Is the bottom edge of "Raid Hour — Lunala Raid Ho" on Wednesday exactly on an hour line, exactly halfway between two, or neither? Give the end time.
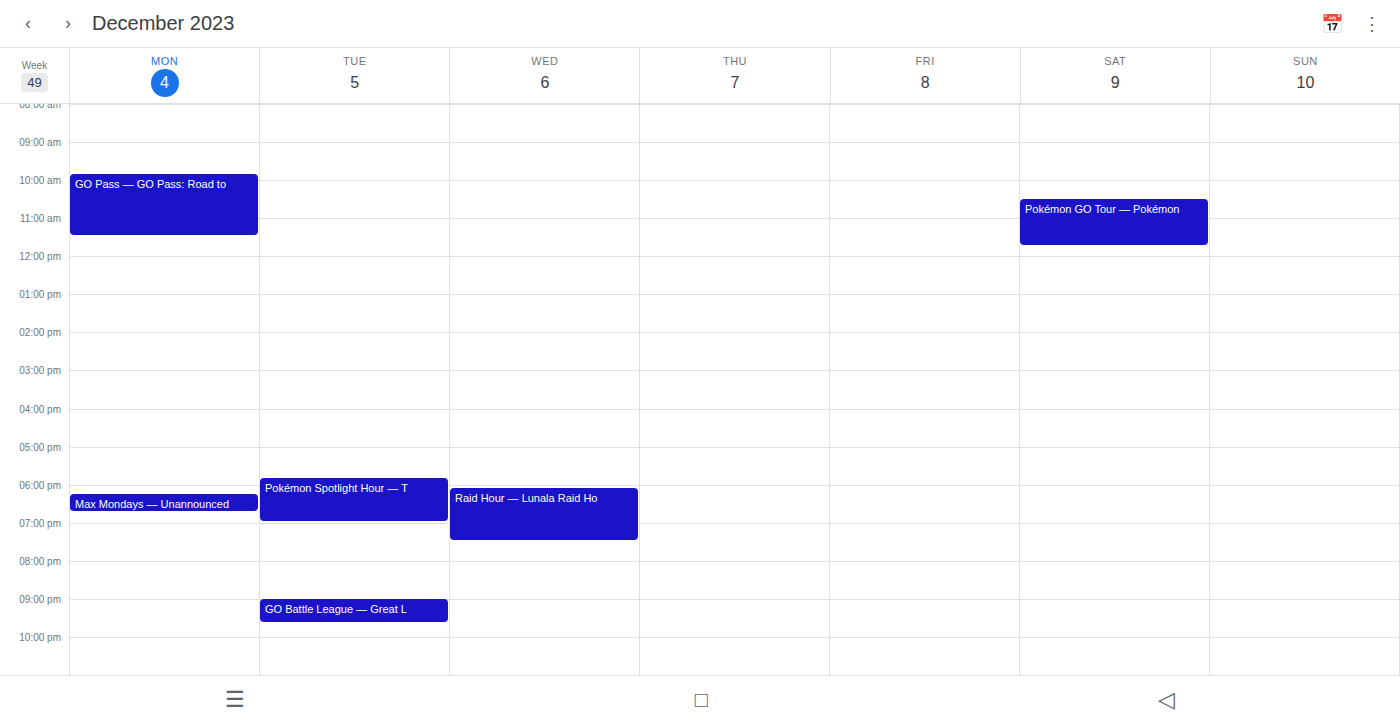
7:30 PM -- halfway between the 7 PM and 8 PM lines.